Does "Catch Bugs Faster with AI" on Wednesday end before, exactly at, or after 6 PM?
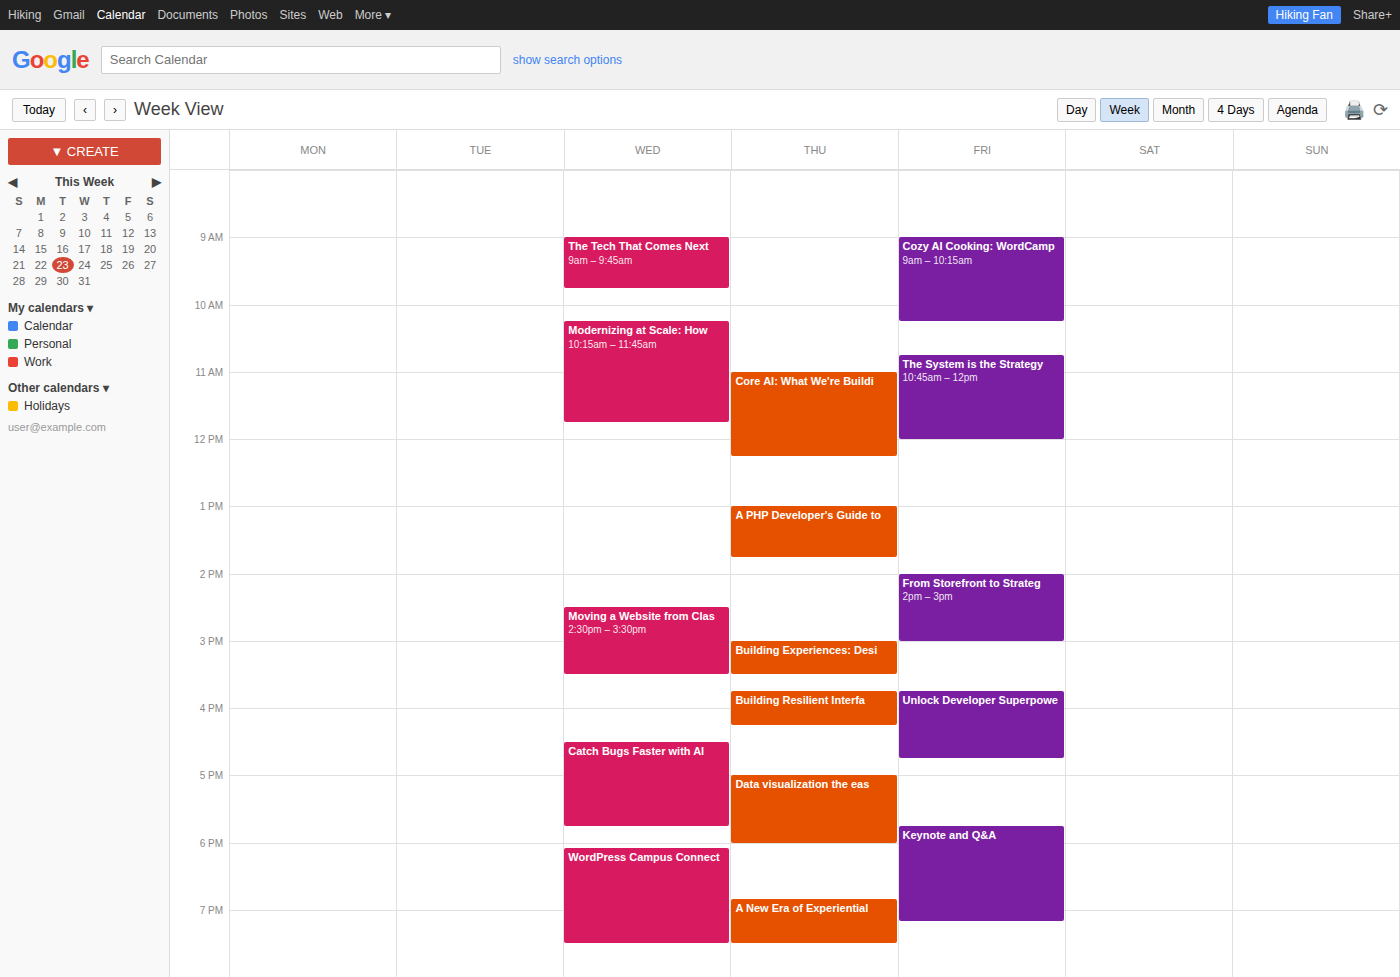
5:45 PM -- before 6 PM, 15 minutes above the 6 PM line.